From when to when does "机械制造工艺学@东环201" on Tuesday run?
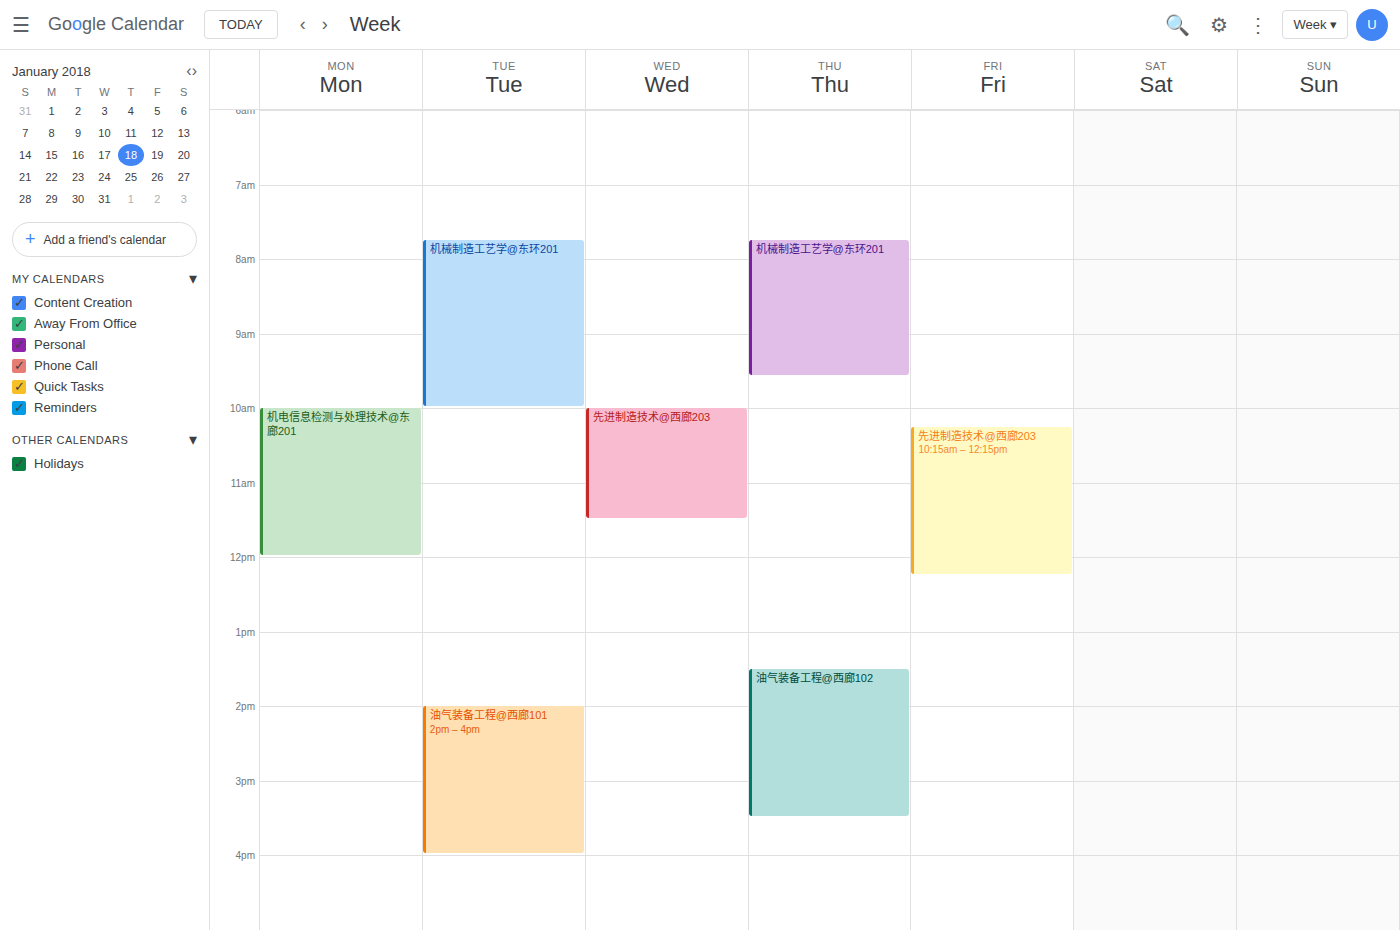
7:45 AM to 10:00 AM